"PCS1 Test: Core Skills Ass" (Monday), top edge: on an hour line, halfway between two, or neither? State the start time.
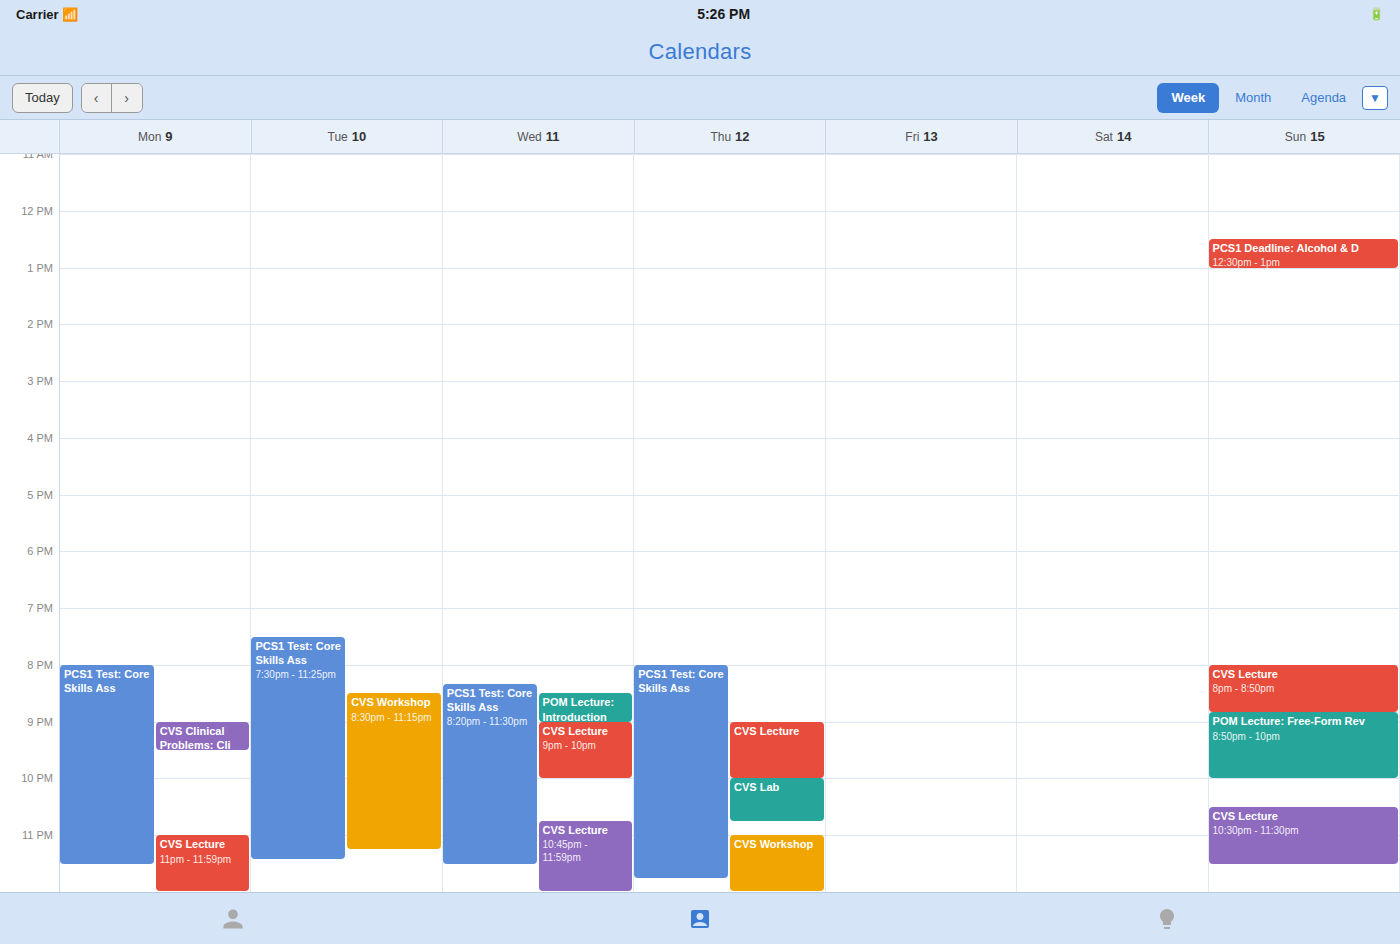
8:00 PM -- exactly on the 8 PM line.